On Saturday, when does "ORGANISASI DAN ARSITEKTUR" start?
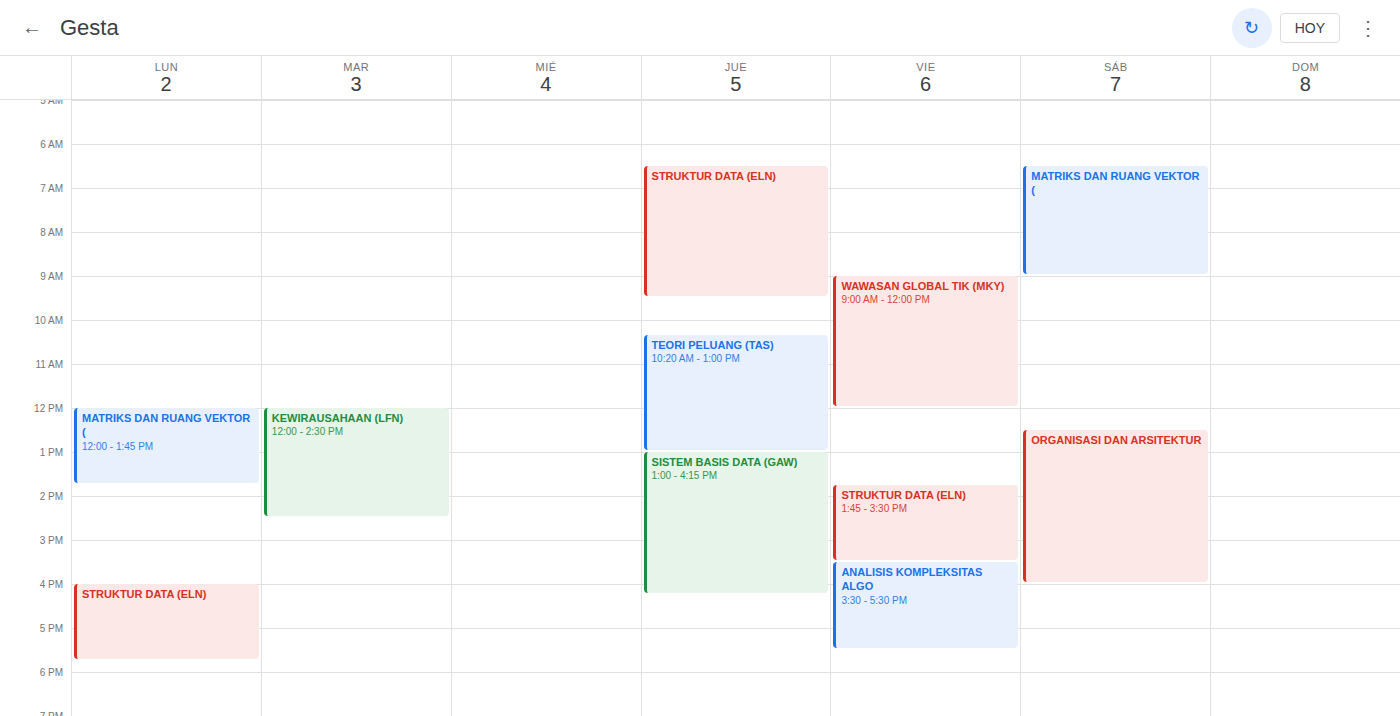
12:30 PM